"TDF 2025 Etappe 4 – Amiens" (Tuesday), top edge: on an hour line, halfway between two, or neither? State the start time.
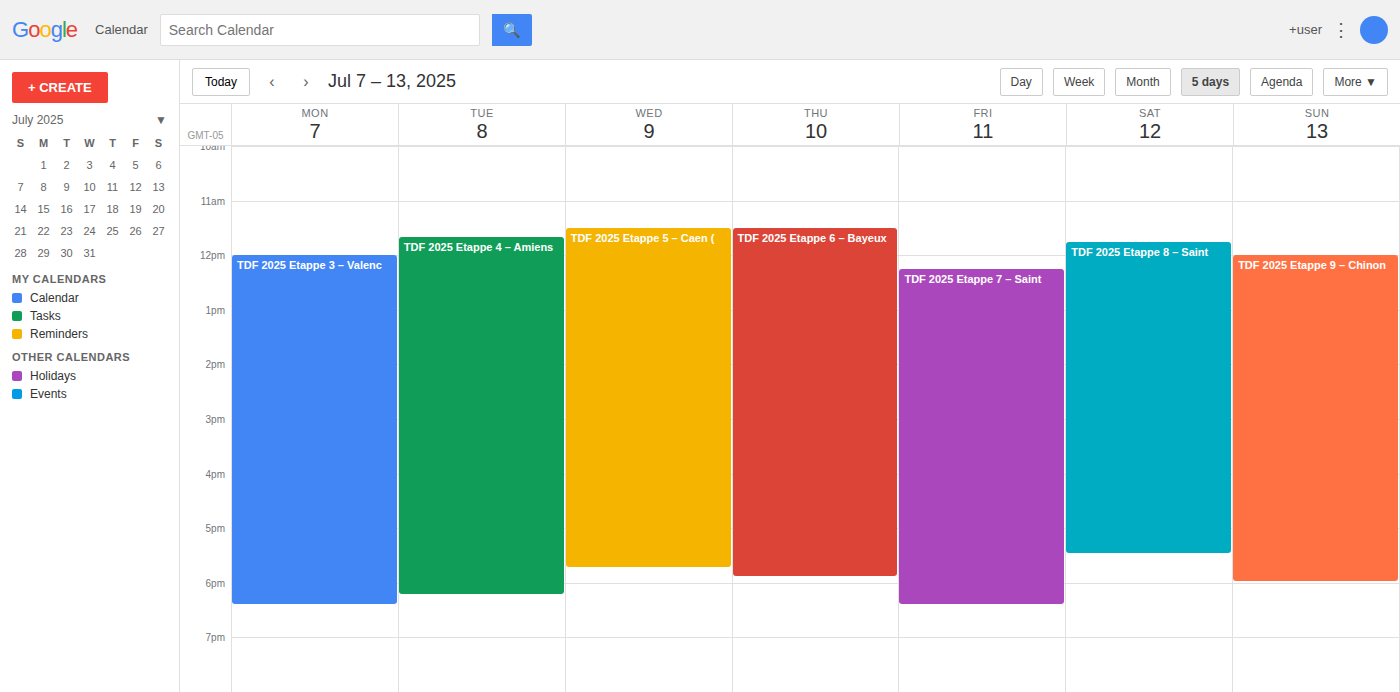
11:40 AM -- neither: 40 minutes below the 11 AM line and 20 minutes above the 12 PM line.